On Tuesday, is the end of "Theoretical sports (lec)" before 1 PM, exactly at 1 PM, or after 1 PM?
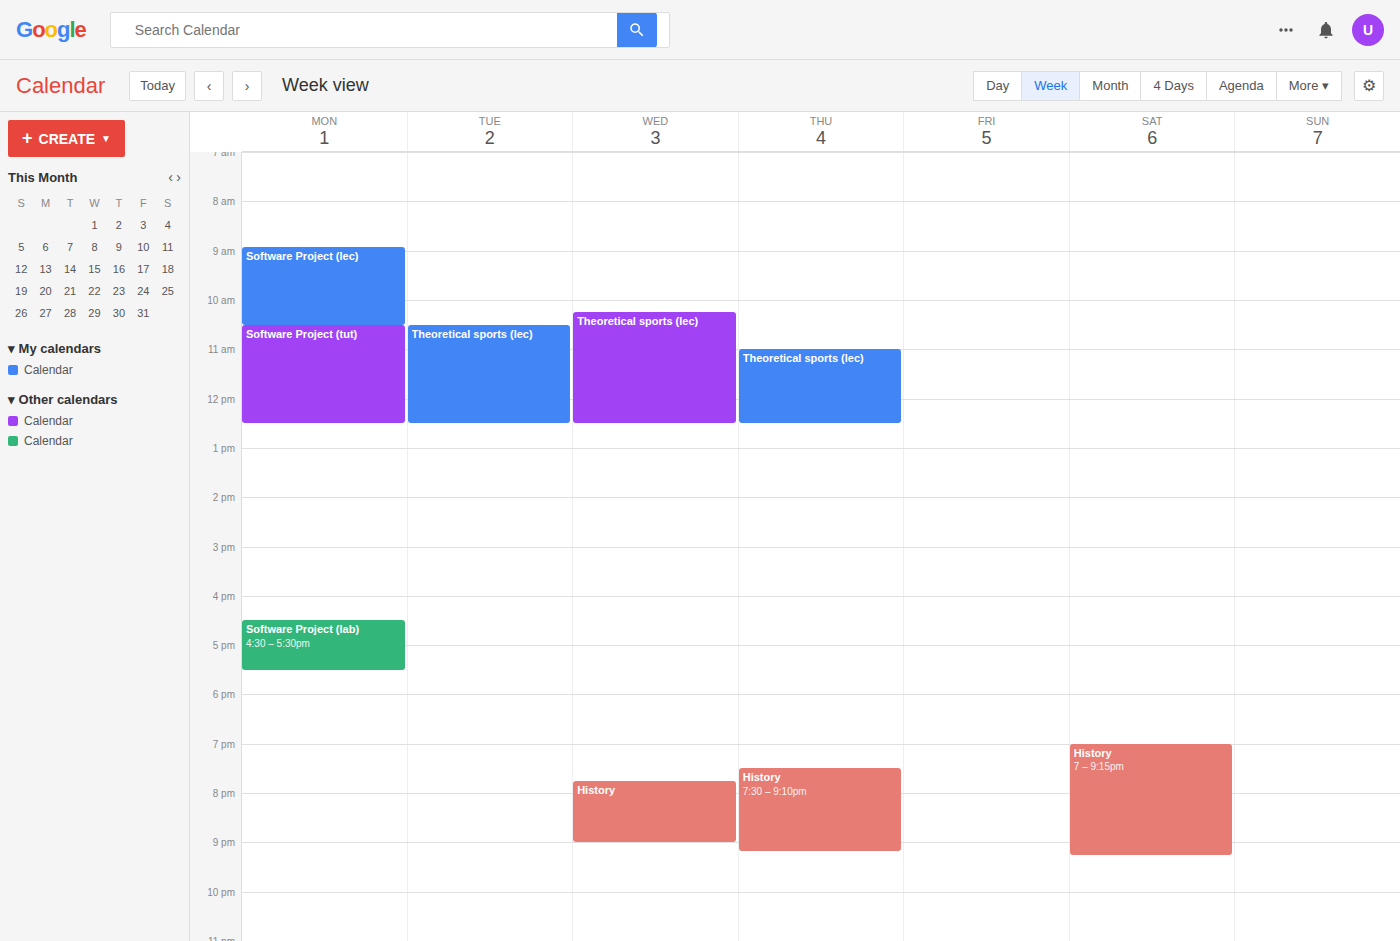
12:30 PM -- before 1 PM, 30 minutes above the 1 PM line.